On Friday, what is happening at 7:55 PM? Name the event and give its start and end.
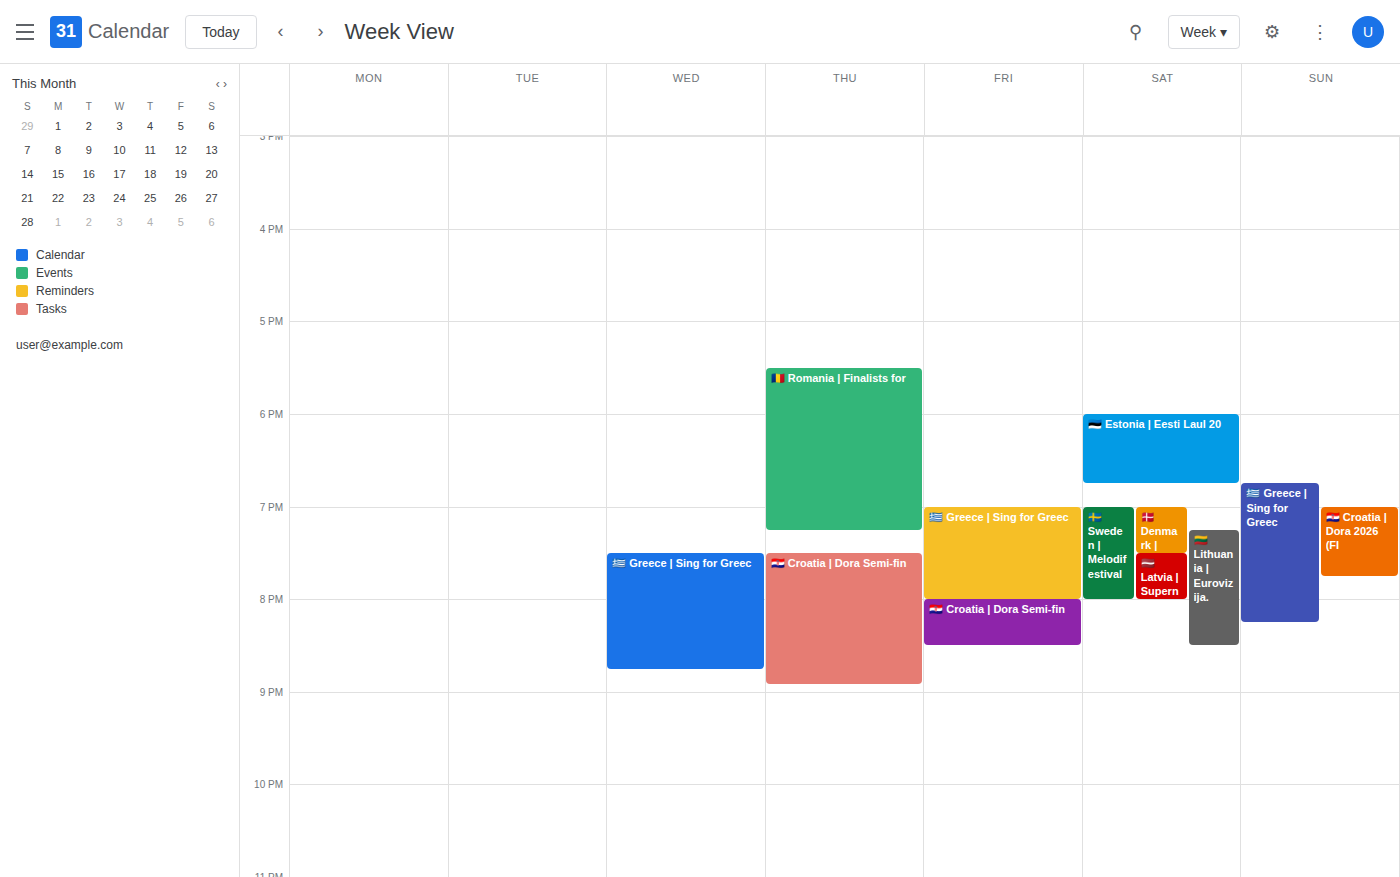
"🇬🇷 Greece | Sing for Greec", 7:00 PM to 8:00 PM